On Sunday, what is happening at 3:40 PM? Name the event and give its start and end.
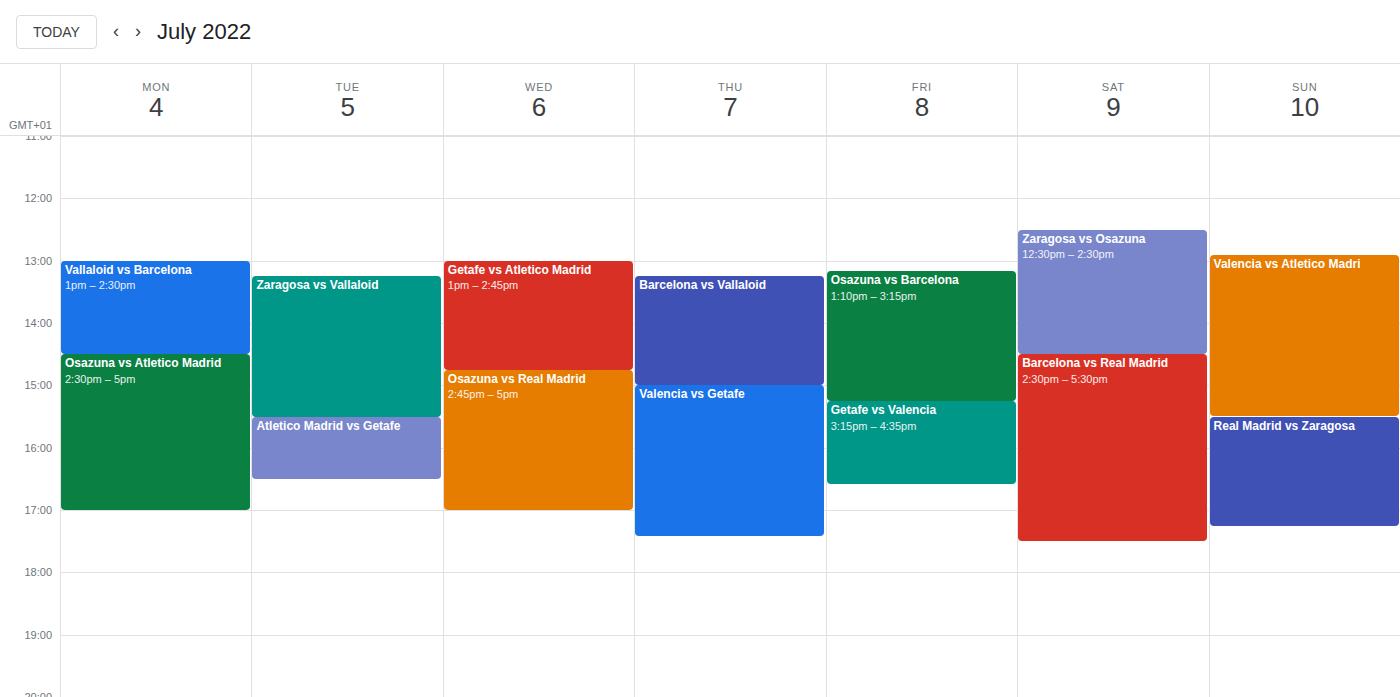
"Real Madrid vs Zaragosa", 3:30 PM to 5:15 PM